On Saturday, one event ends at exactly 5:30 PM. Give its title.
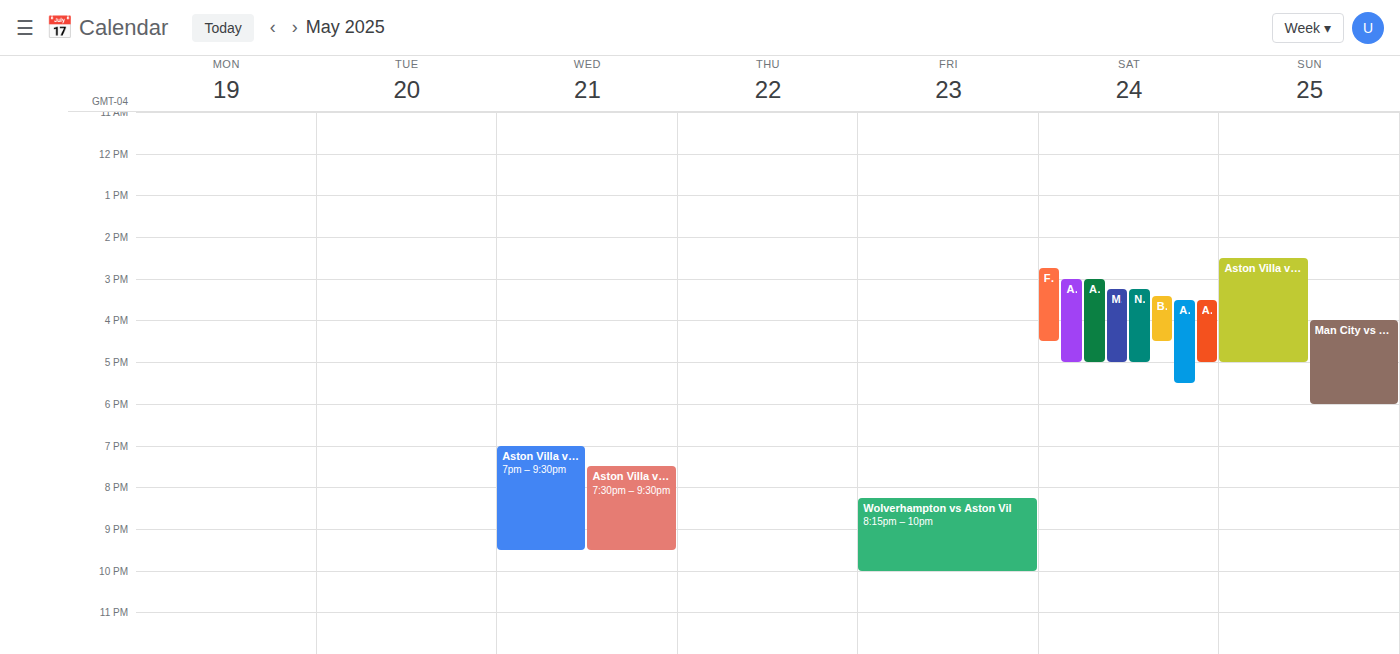
"Aston Villa vs Tottenham"